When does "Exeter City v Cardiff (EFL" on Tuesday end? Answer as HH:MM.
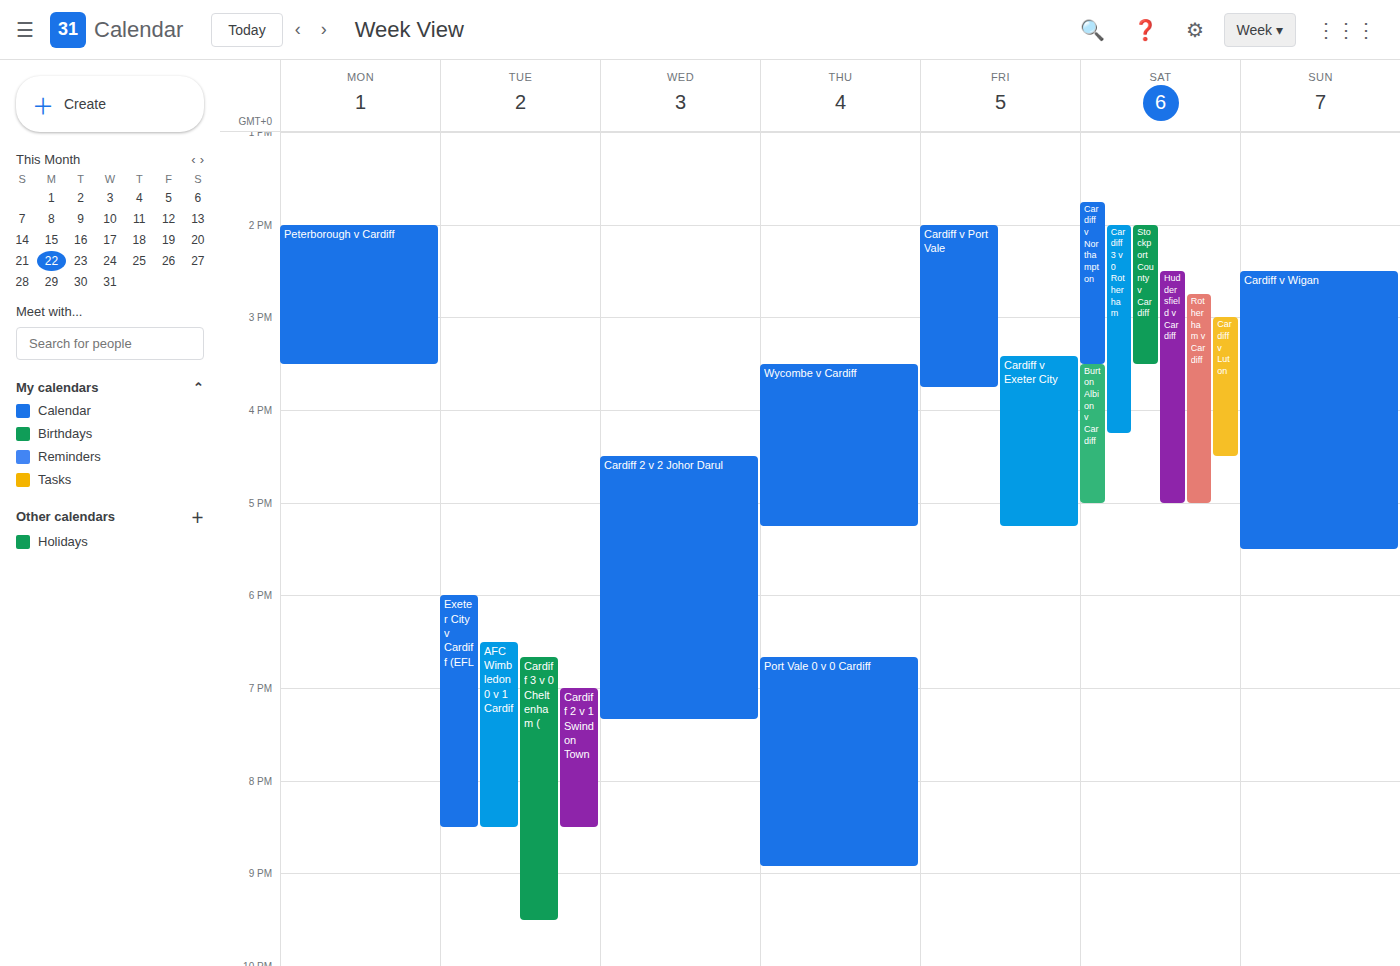
20:30